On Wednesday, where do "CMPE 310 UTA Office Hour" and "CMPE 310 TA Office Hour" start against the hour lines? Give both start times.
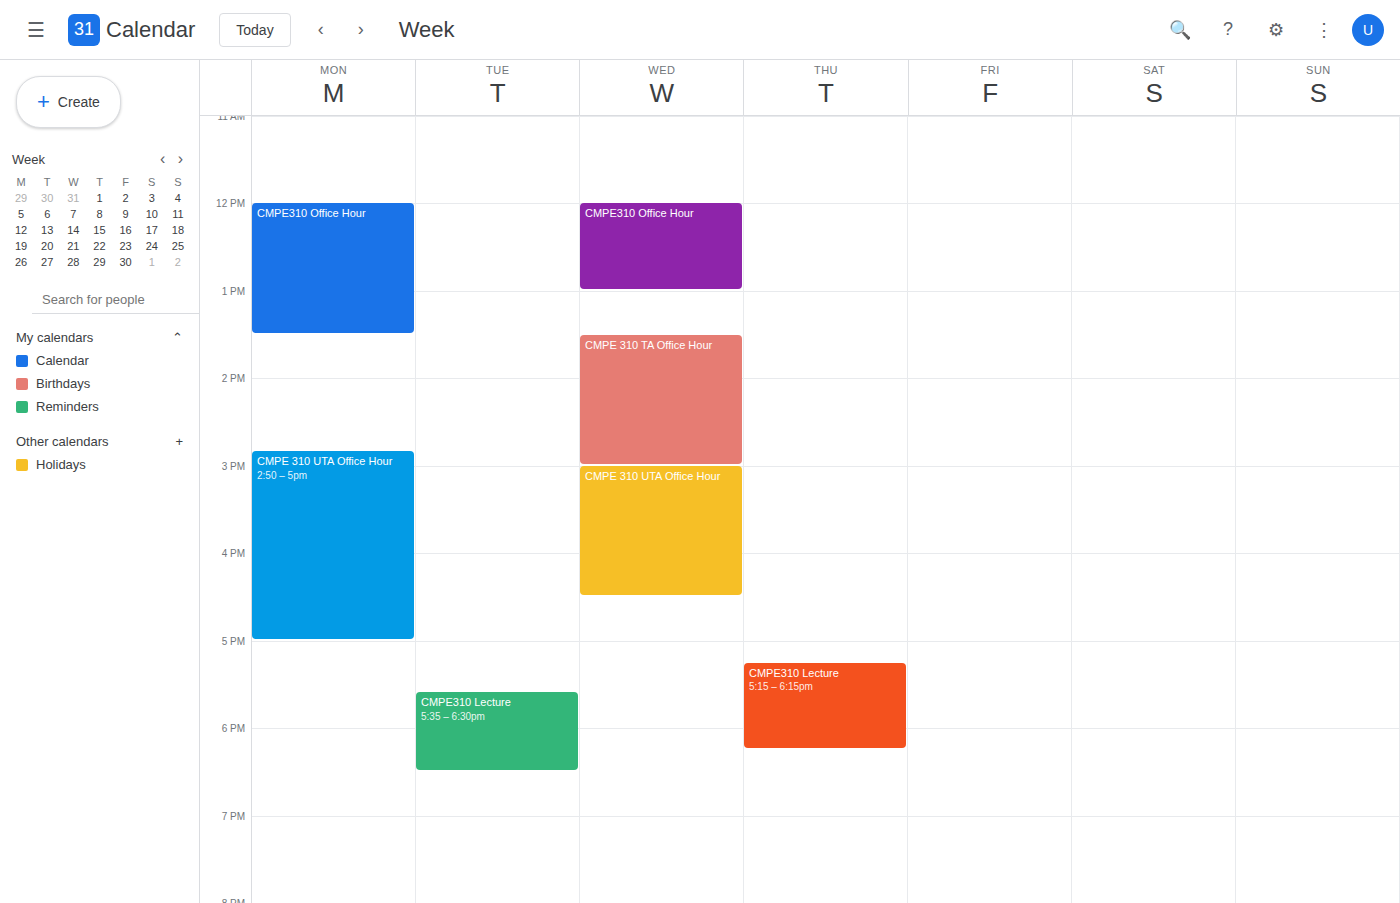
"CMPE 310 UTA Office Hour": 3:00 PM, exactly on the 3 PM line. "CMPE 310 TA Office Hour": 1:30 PM, halfway between the 1 PM and 2 PM lines.